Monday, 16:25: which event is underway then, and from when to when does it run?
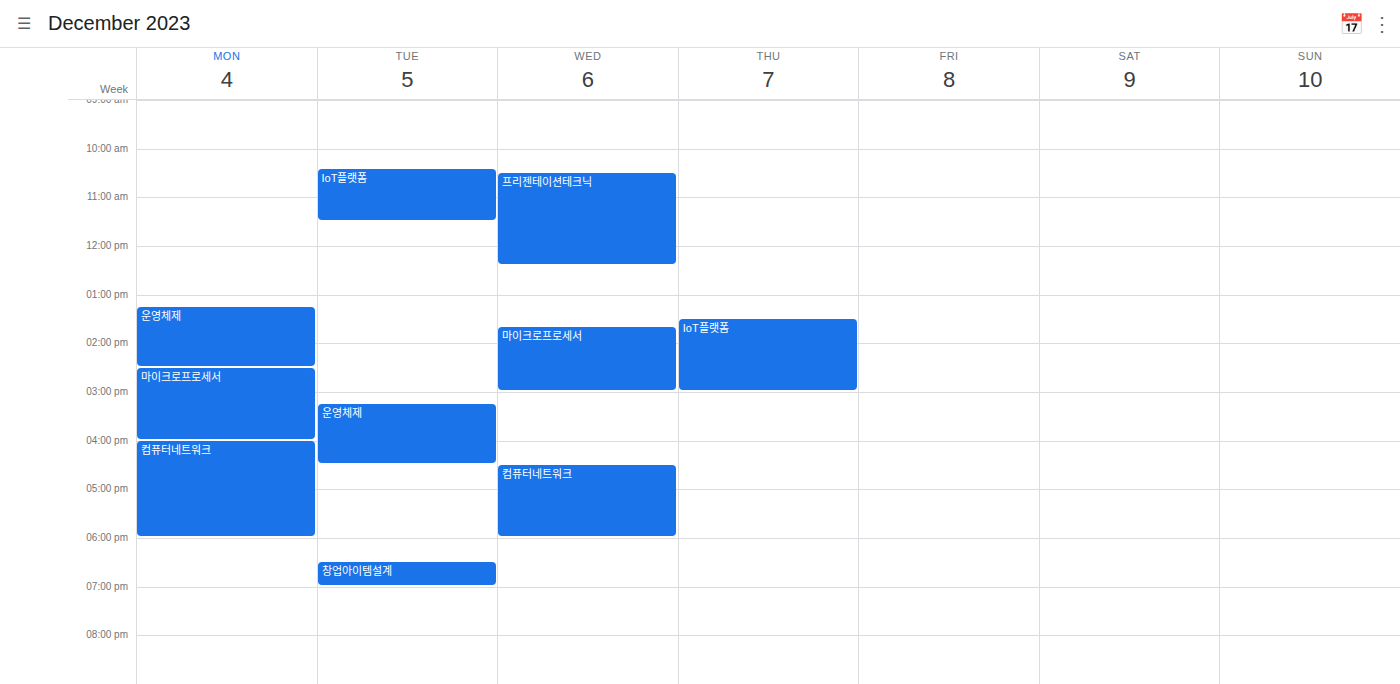
"컴퓨터네트워크", 16:00 to 18:00